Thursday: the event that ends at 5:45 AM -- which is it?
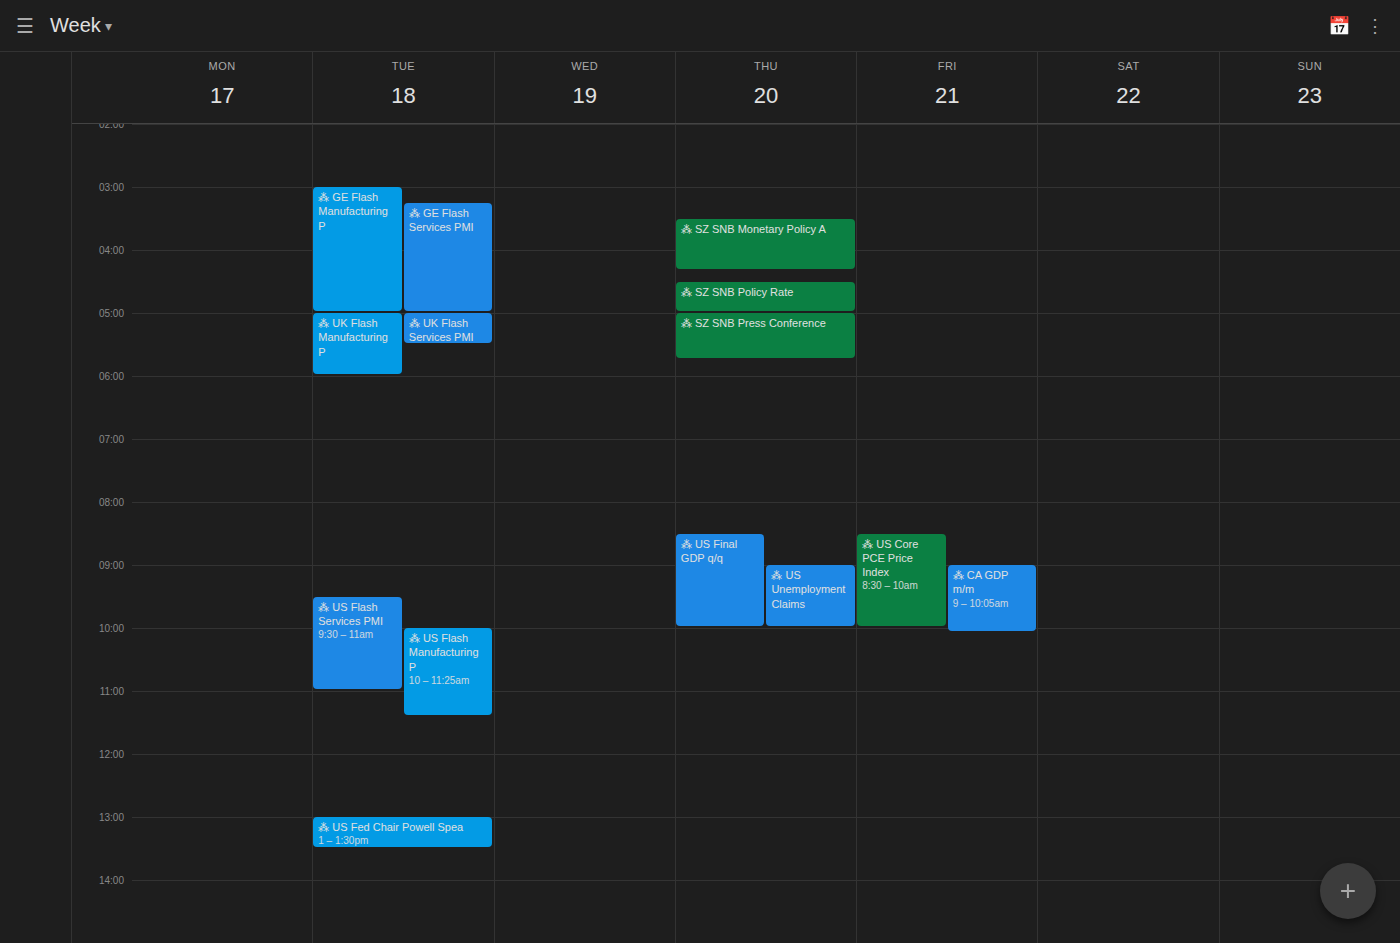
"⁂ SZ SNB Press Conference"